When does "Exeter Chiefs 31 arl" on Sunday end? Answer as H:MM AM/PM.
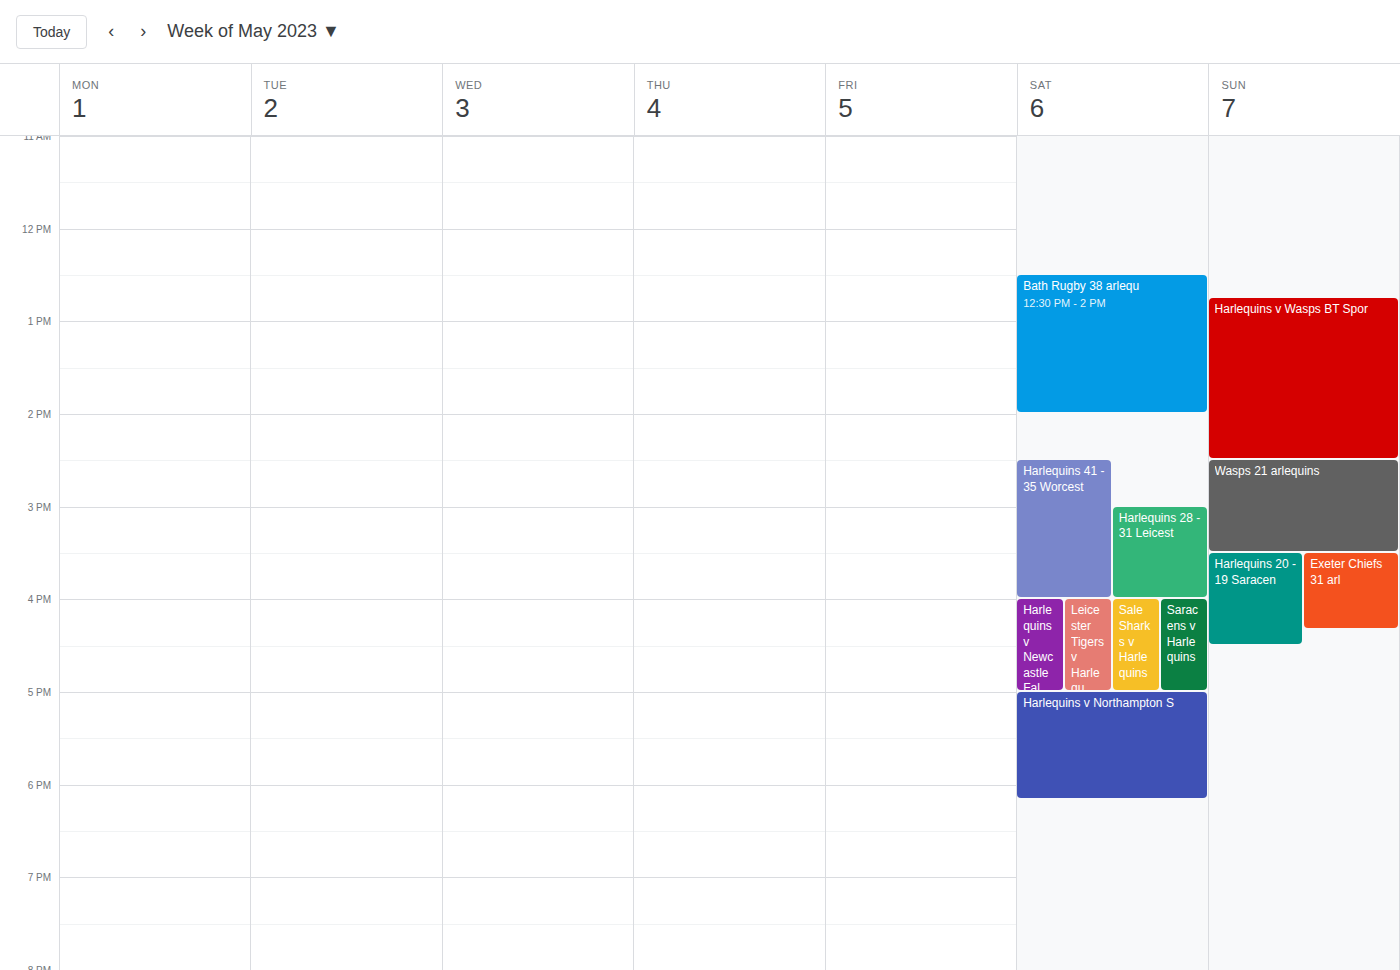
4:20 PM